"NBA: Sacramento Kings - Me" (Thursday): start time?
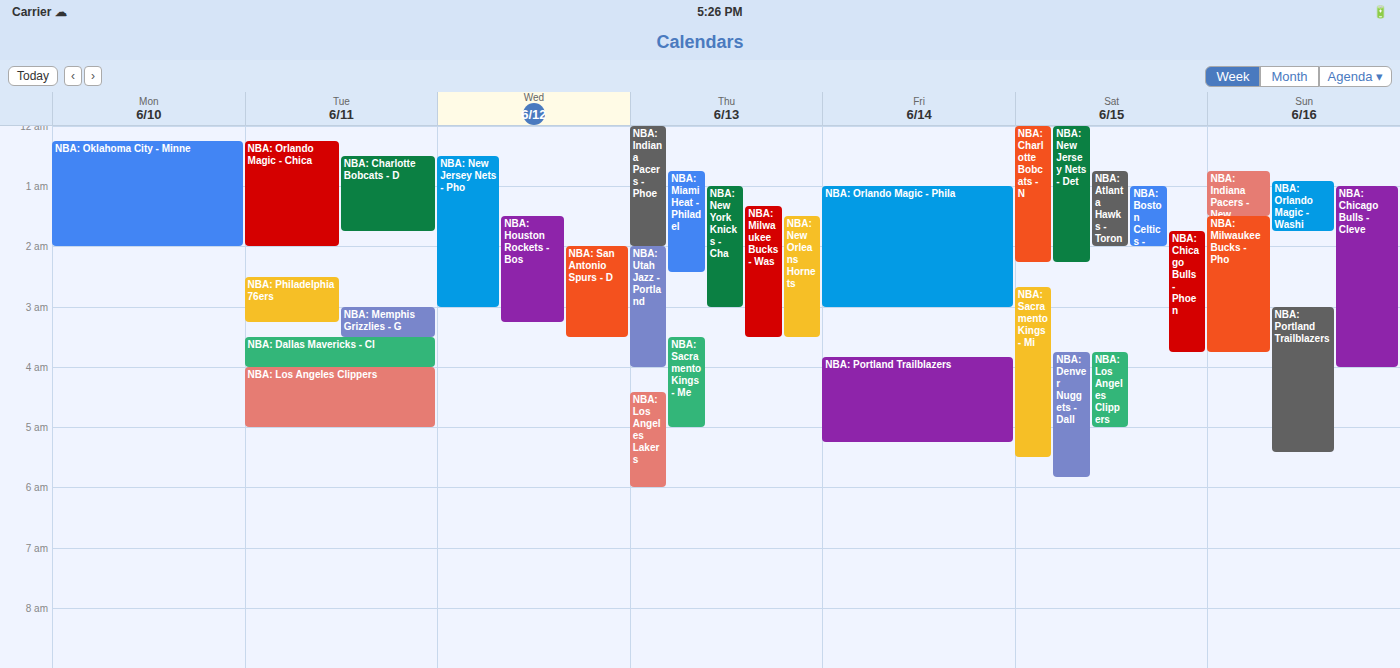
03:30